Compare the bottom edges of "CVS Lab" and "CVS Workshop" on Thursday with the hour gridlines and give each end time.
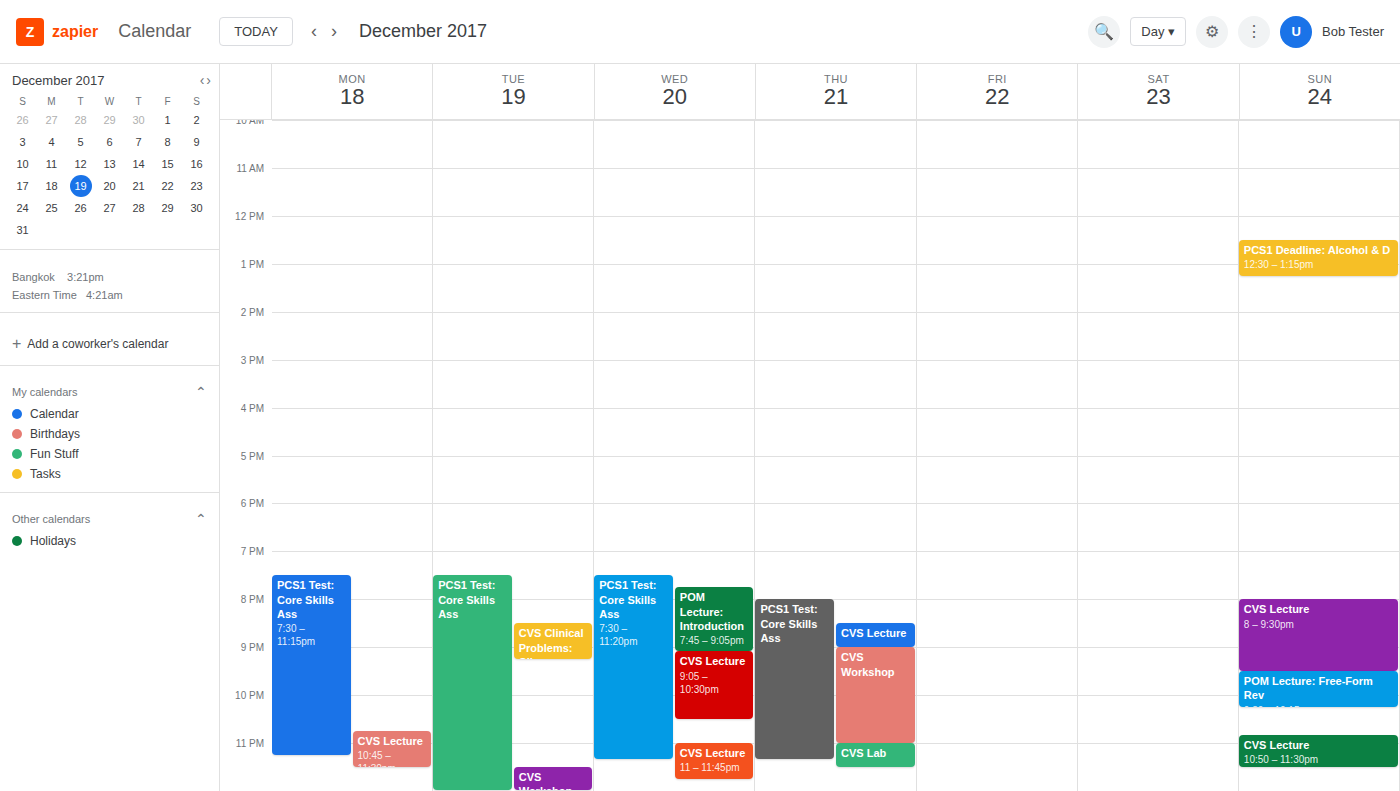
"CVS Lab": 11:30 PM, halfway between the 11 PM and 12 AM lines. "CVS Workshop": 11:00 PM, exactly on the 11 PM line.